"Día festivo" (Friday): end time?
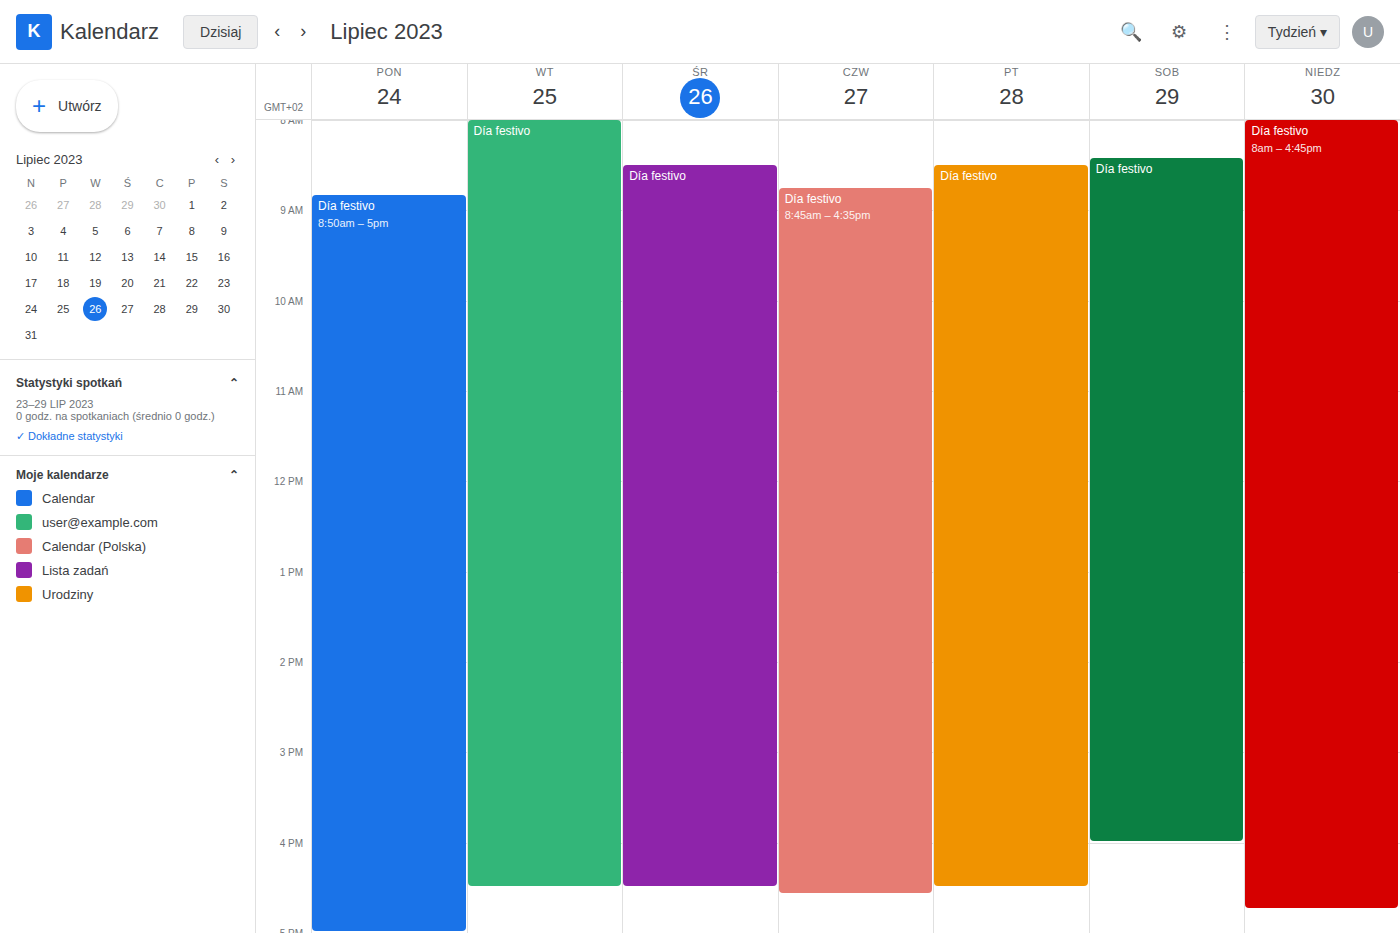
4:30 PM